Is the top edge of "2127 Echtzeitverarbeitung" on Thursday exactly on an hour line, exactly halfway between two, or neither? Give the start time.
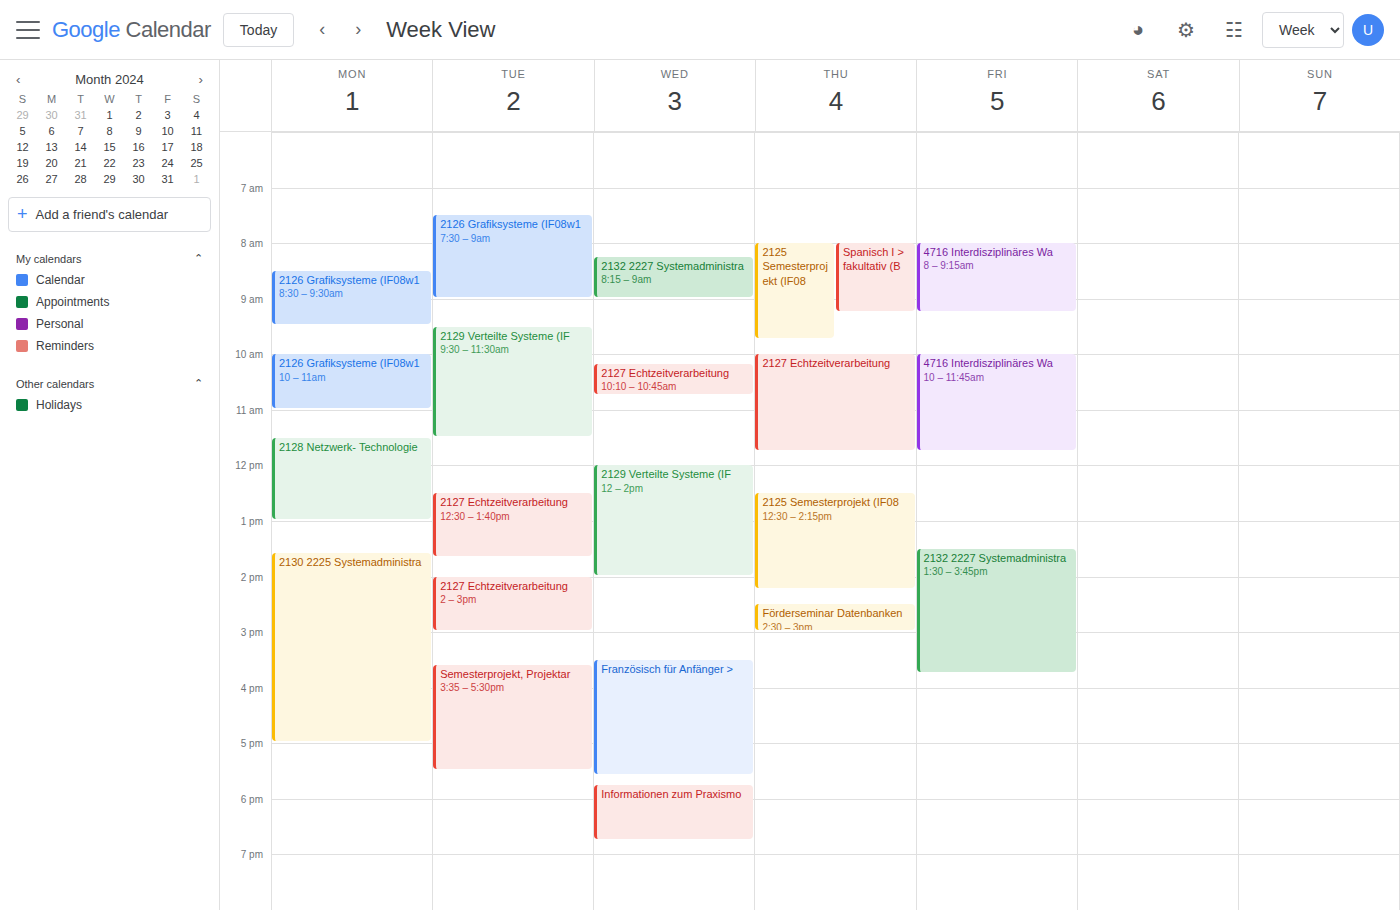
10:00 AM -- exactly on the 10 AM line.